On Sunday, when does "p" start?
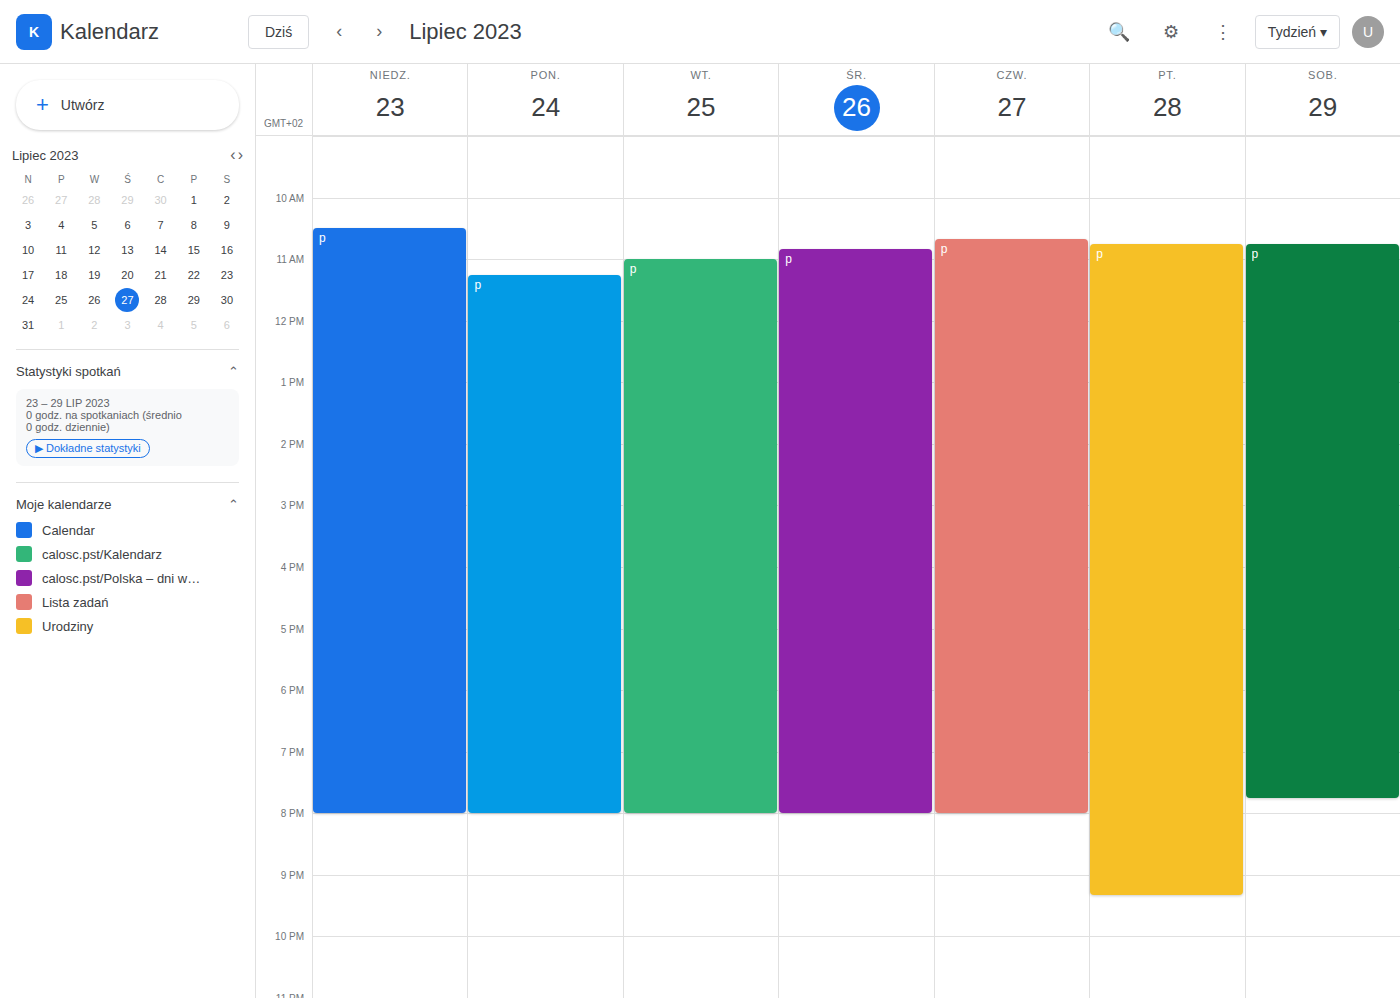
10:30 AM